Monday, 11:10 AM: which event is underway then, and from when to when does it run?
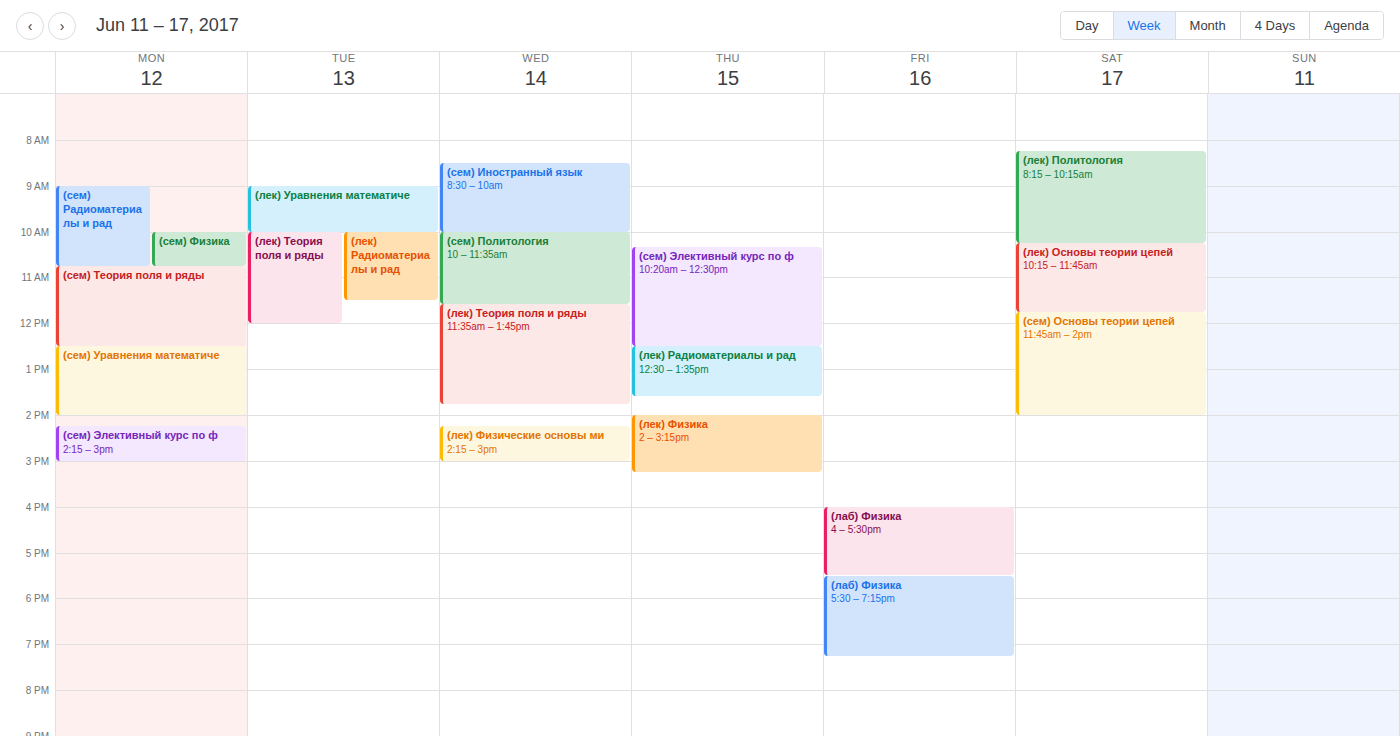
"(сем) Теория поля и ряды", 10:45 AM to 12:30 PM